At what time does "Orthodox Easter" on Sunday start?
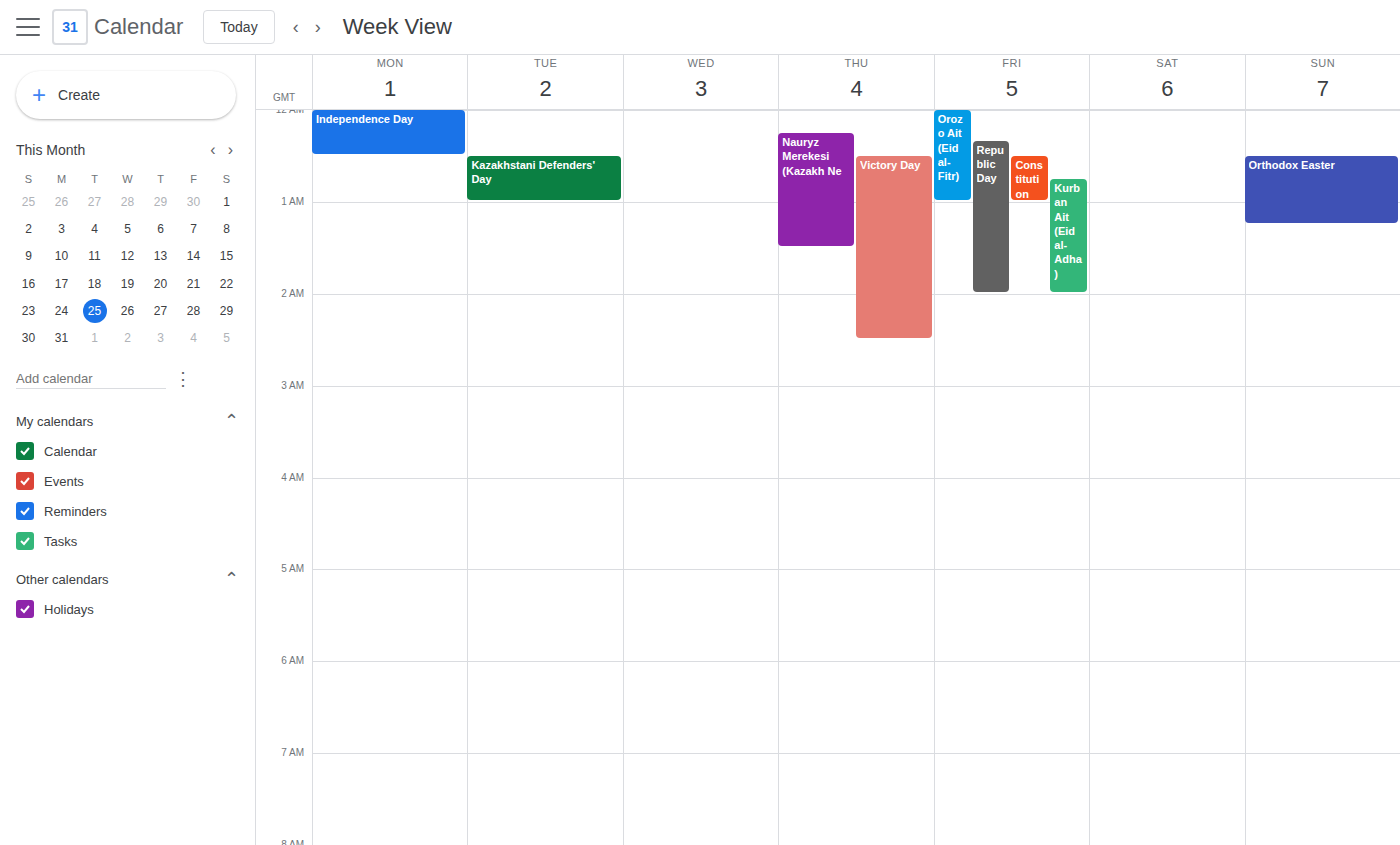
12:30 AM